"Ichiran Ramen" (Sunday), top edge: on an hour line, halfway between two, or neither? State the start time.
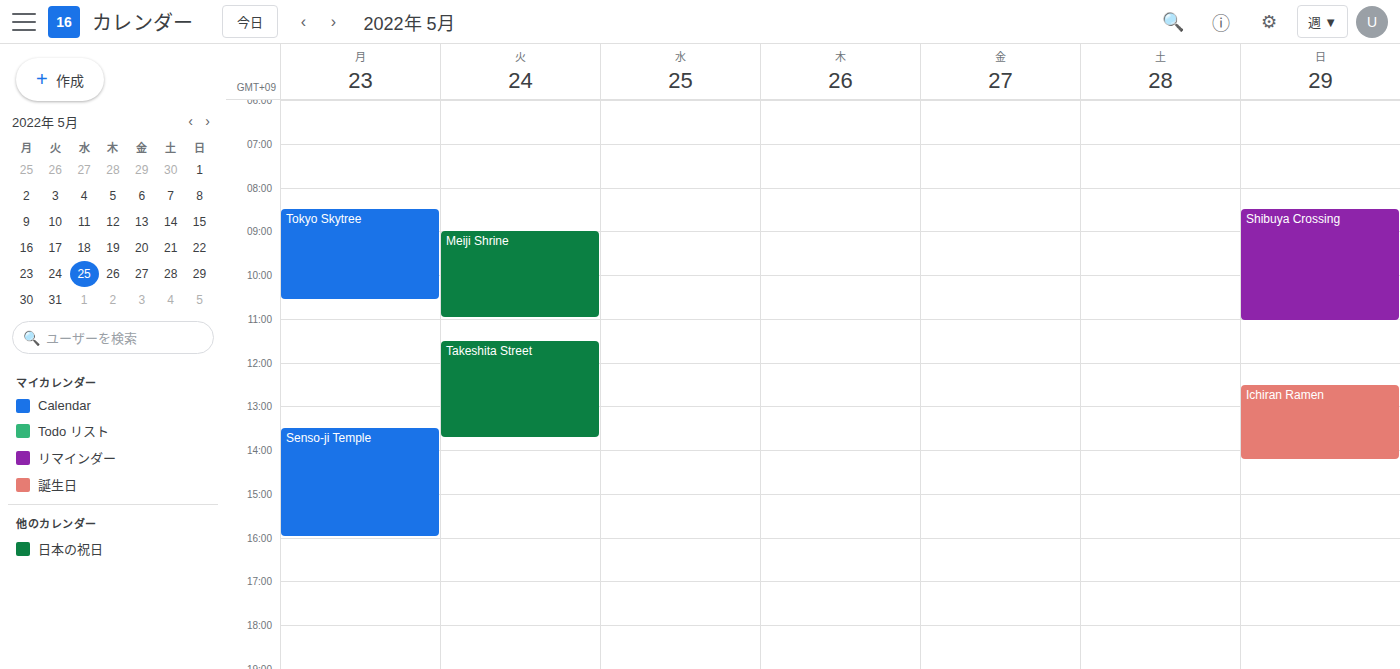
12:30 PM -- halfway between the 12 PM and 1 PM lines.